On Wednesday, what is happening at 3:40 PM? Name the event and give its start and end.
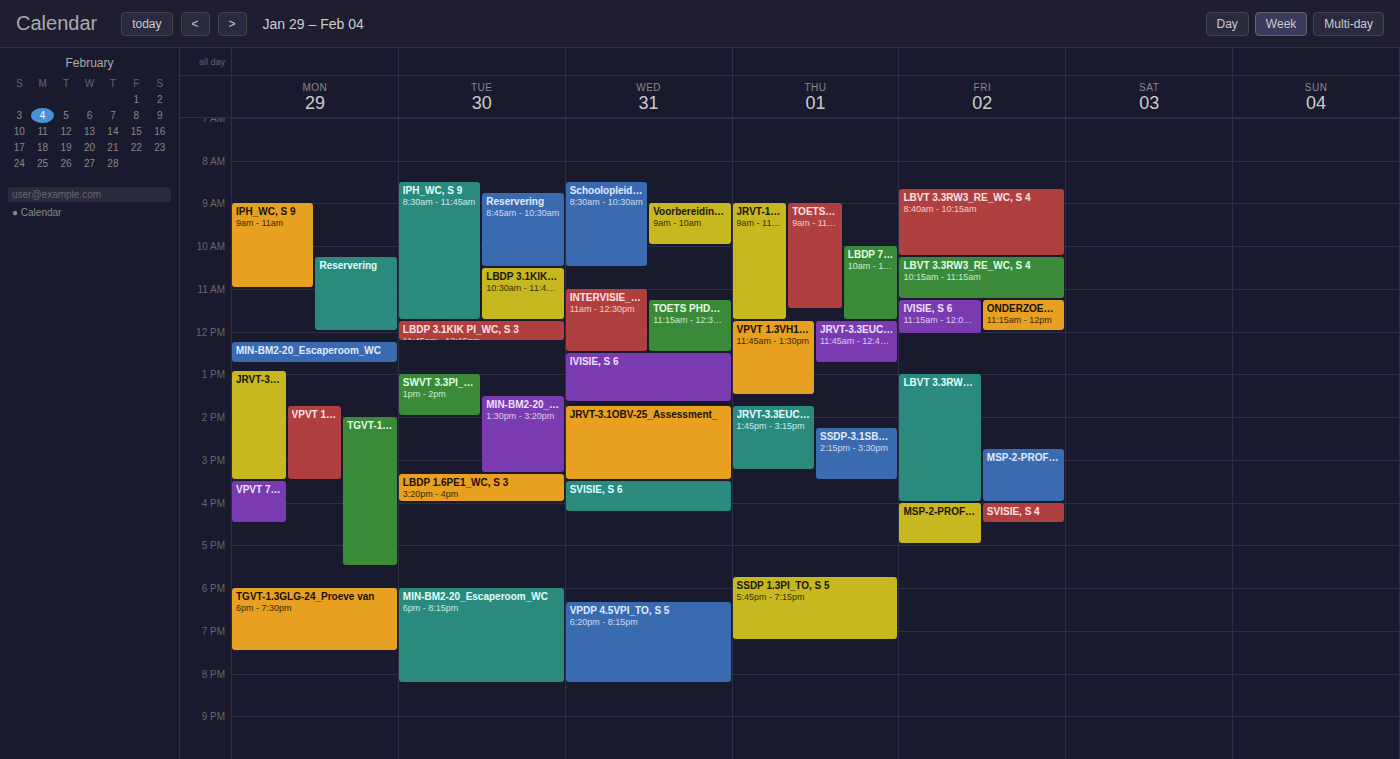
"SVISIE, S 6", 3:30 PM to 4:15 PM